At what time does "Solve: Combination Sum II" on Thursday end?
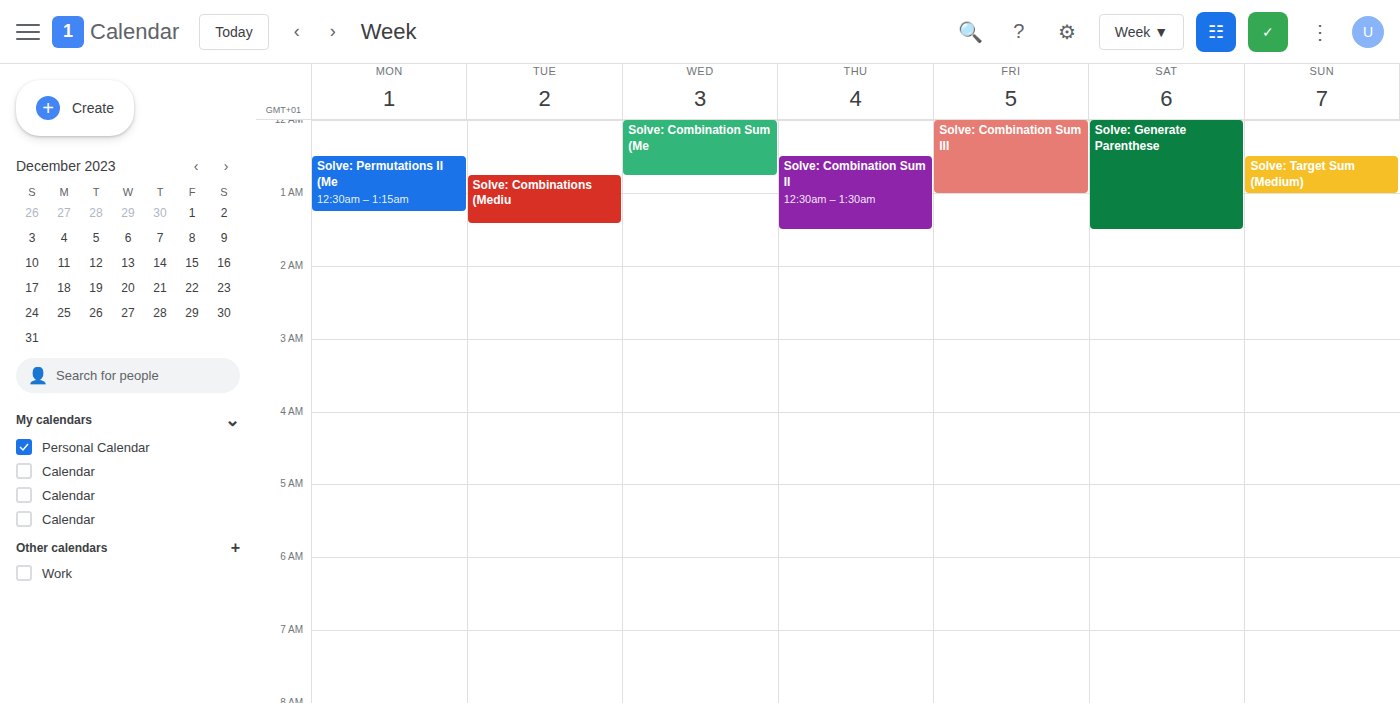
1:30 AM